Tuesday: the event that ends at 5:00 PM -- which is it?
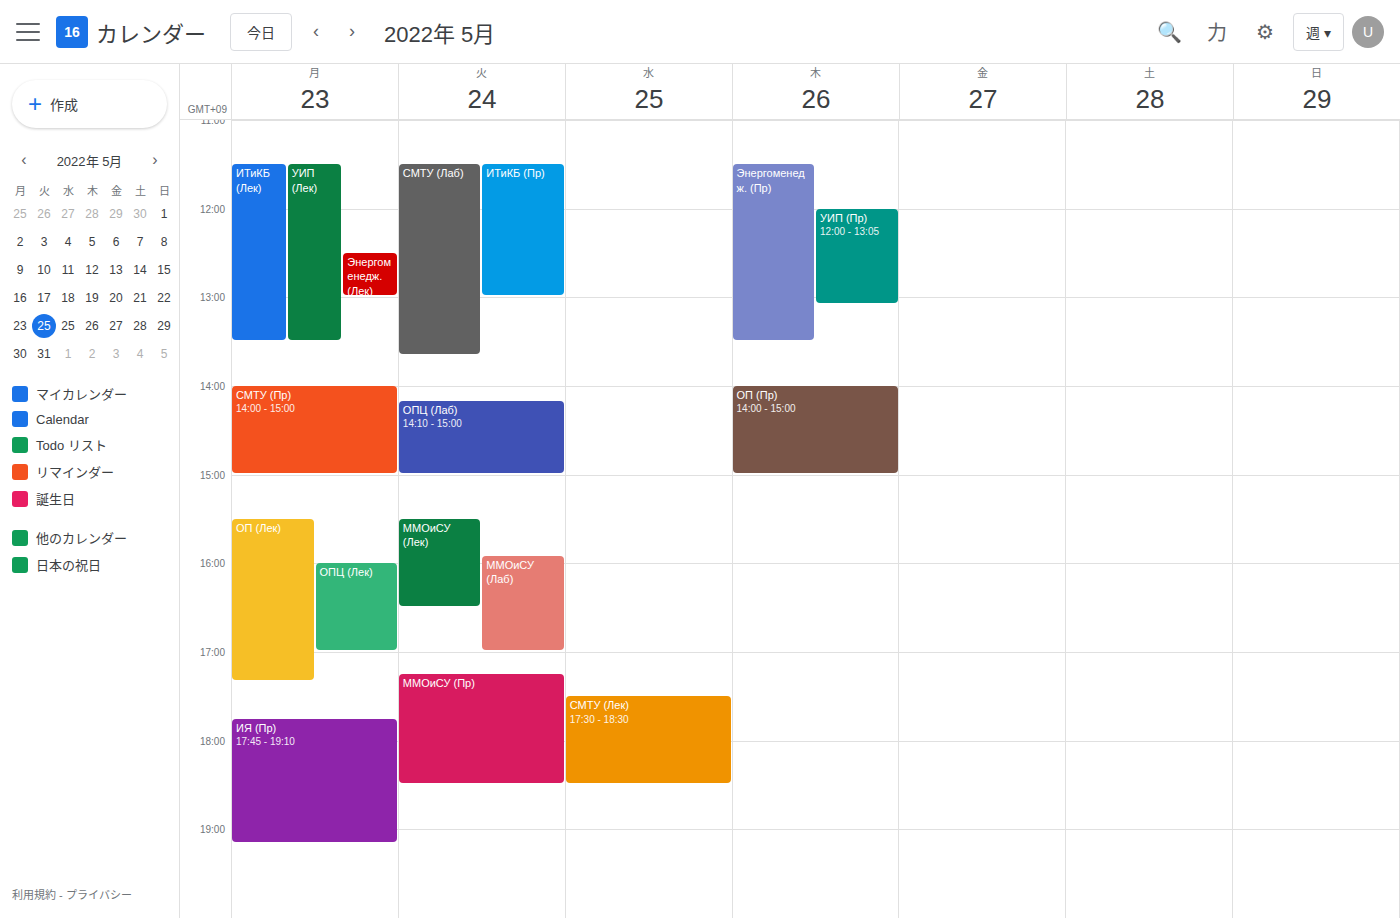
"ММОиСУ (Лаб)"